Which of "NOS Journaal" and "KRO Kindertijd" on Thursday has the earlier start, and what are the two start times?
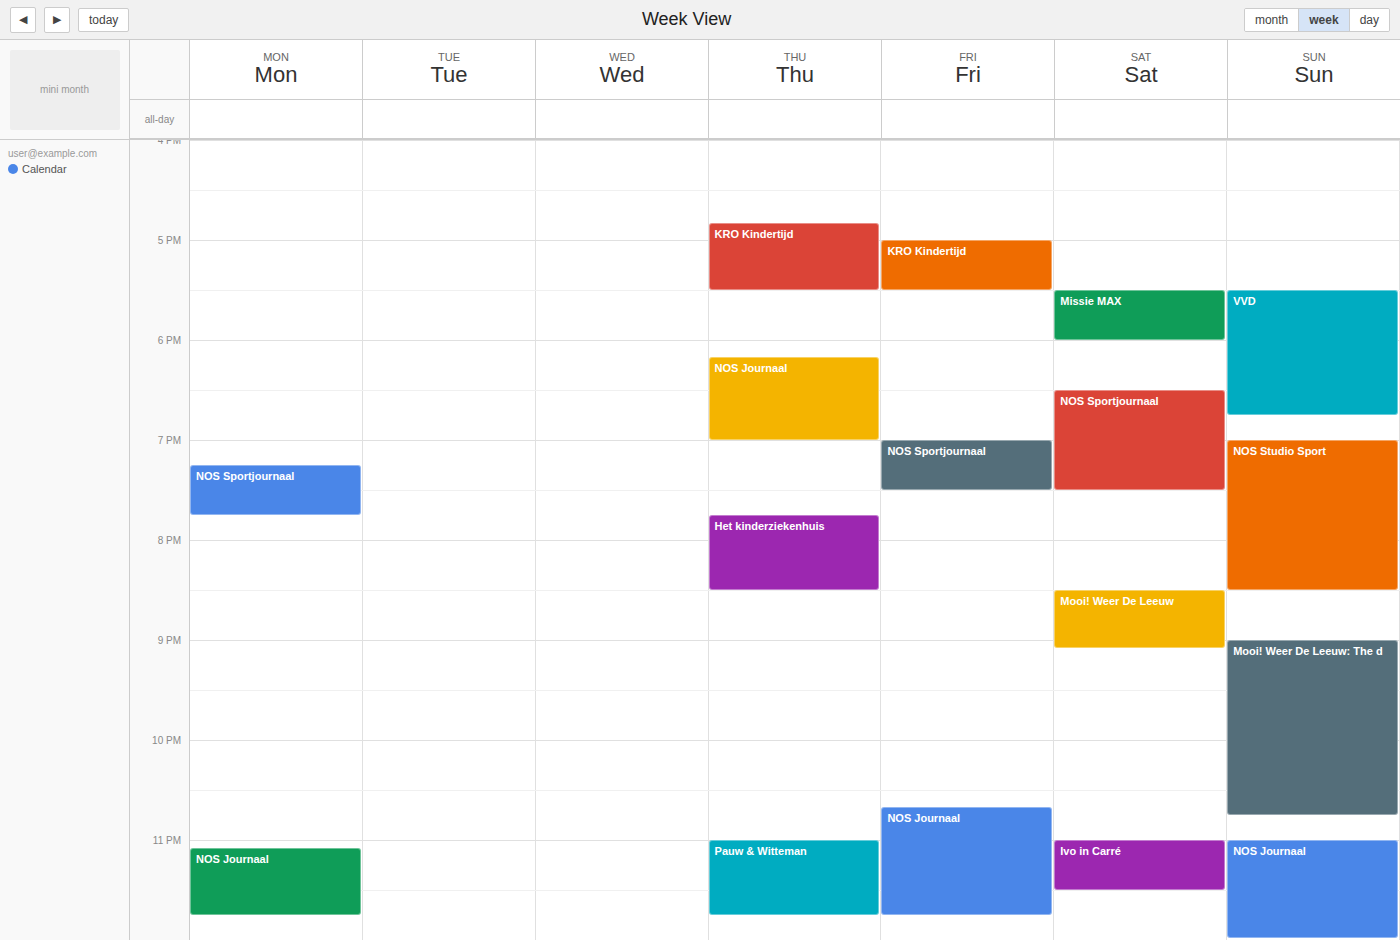
"KRO Kindertijd" 16:50; "NOS Journaal" 18:10.